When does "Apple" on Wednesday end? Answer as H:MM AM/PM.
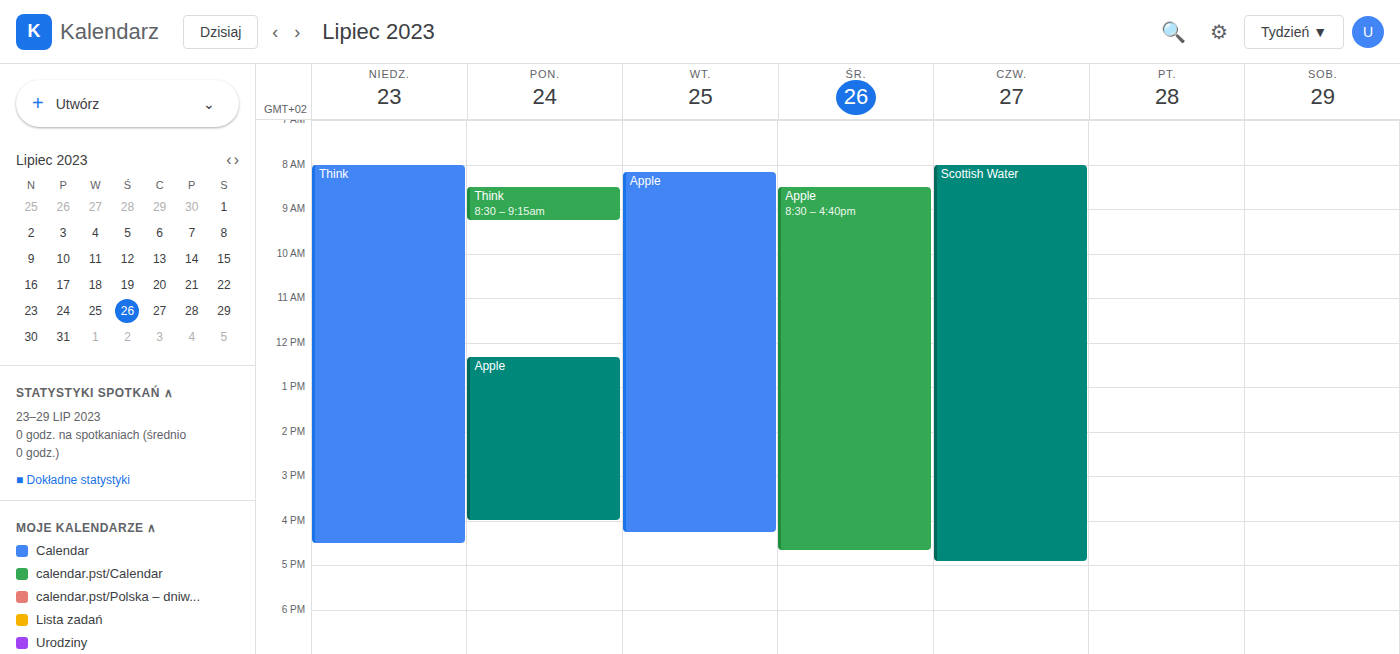
4:40 PM